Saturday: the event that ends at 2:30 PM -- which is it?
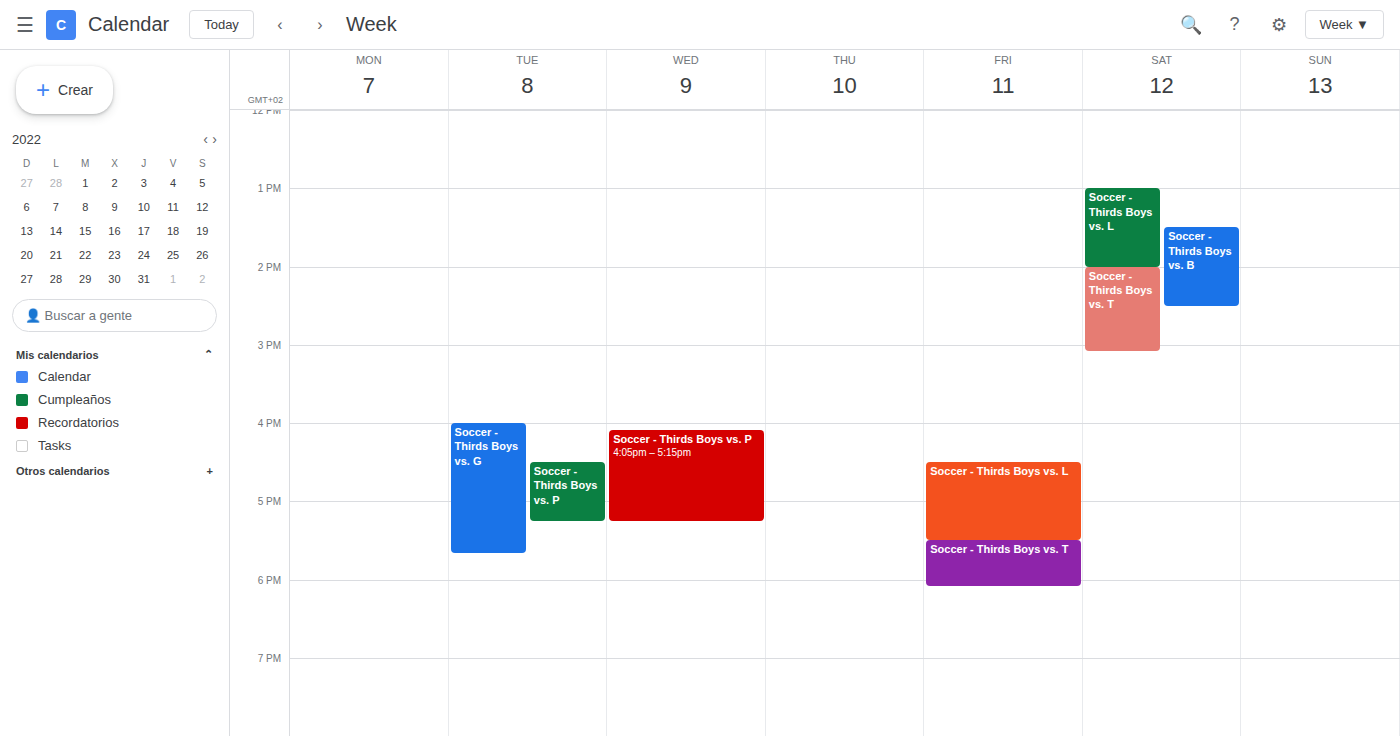
"Soccer - Thirds Boys vs. B"